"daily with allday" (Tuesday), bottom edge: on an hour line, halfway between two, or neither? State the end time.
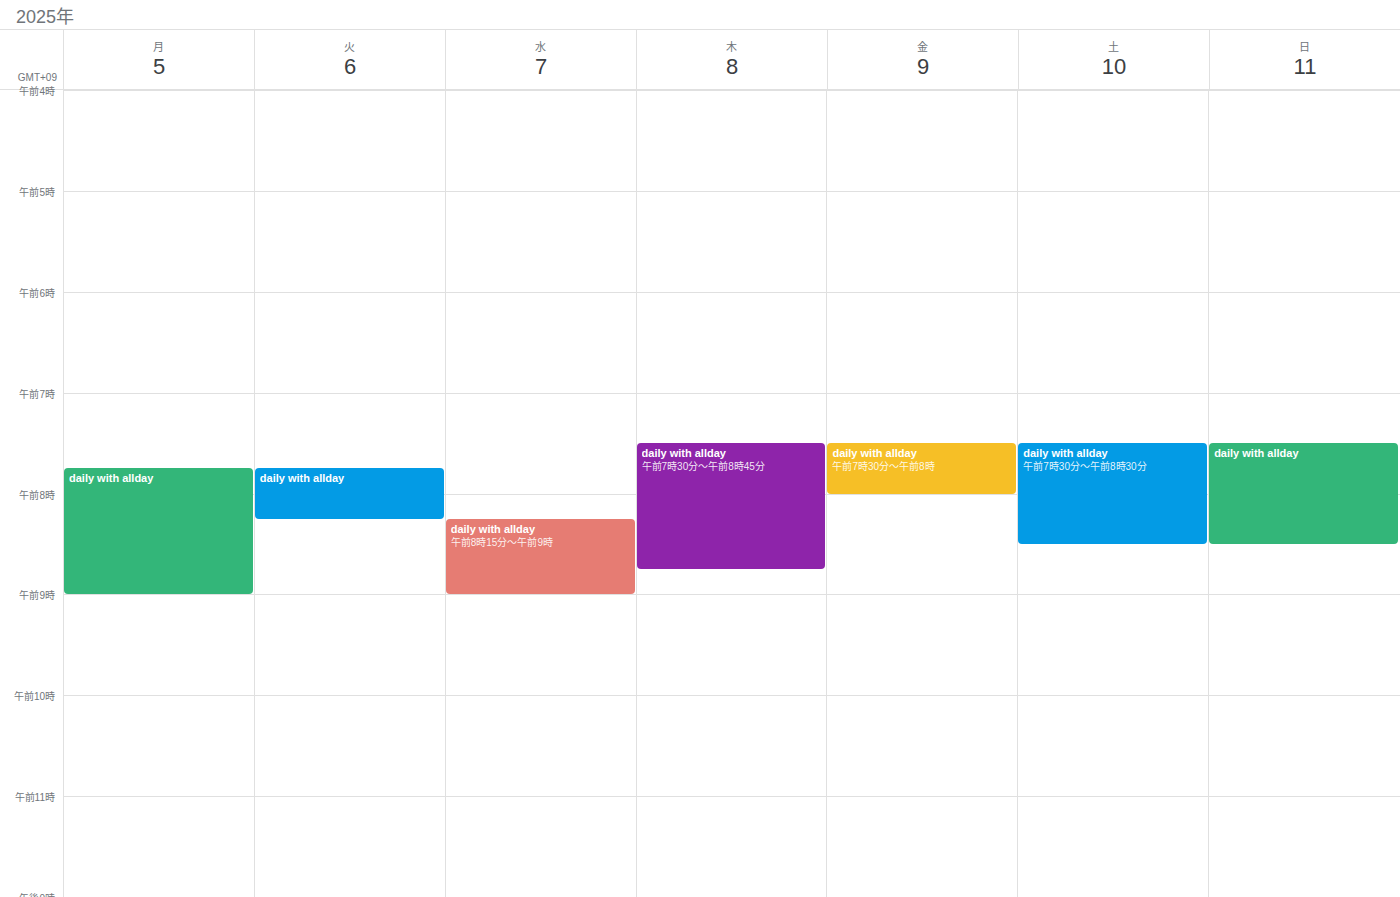
08:15 -- neither: a quarter of the way from the 08:00 line to the 09:00 line.